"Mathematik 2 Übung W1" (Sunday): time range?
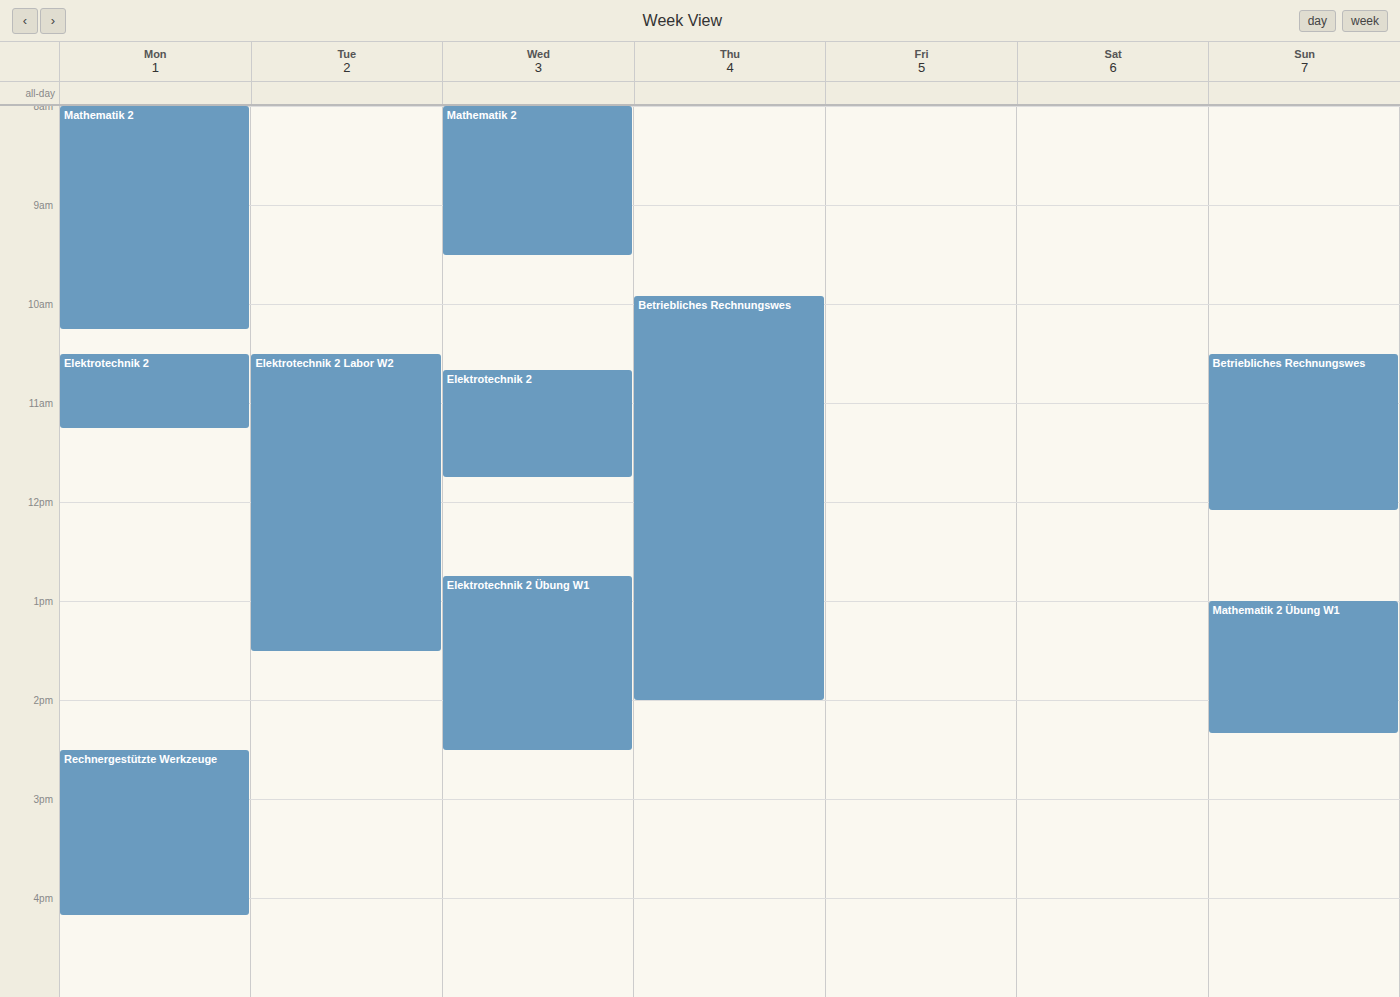
1:00 PM to 2:20 PM